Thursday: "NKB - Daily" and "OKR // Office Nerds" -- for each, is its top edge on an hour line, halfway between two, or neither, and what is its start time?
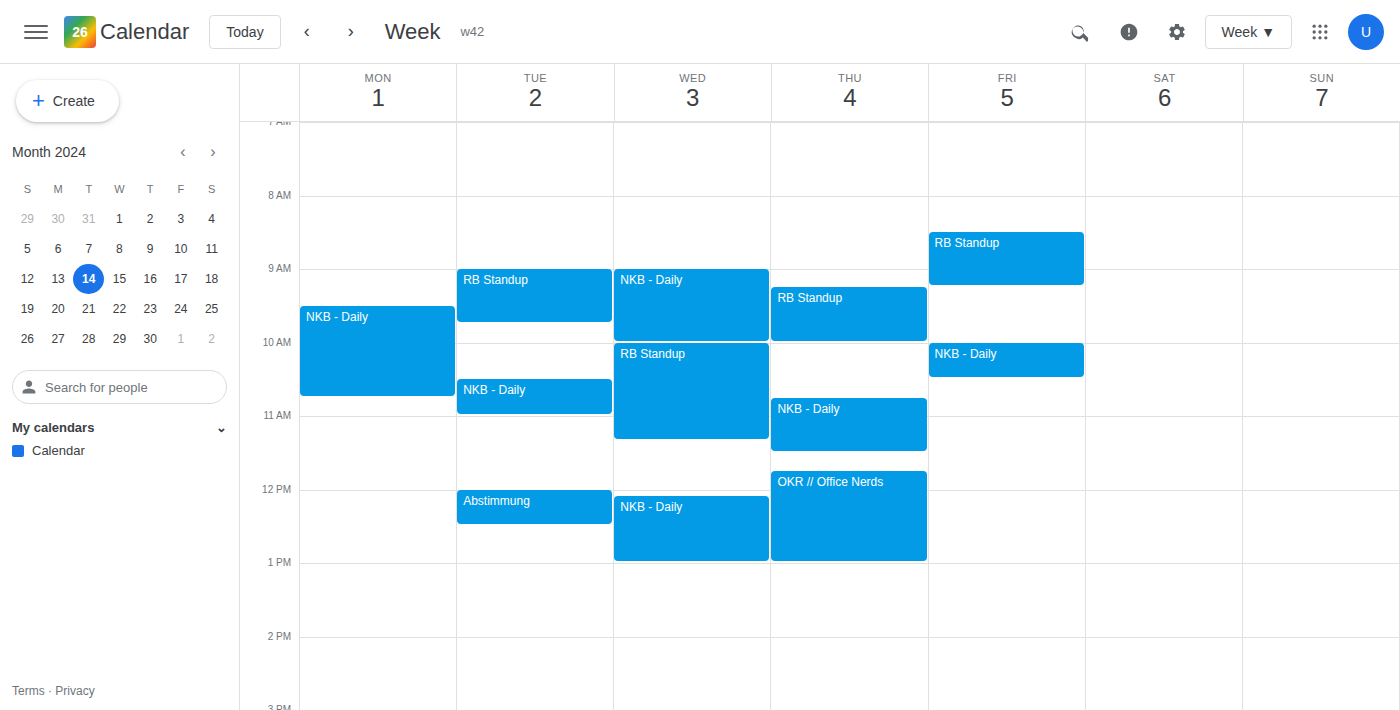
"NKB - Daily": 10:45, neither: three quarters of the way from the 10:00 line to the 11:00 line. "OKR // Office Nerds": 11:45, neither: three quarters of the way from the 11:00 line to the 12:00 line.